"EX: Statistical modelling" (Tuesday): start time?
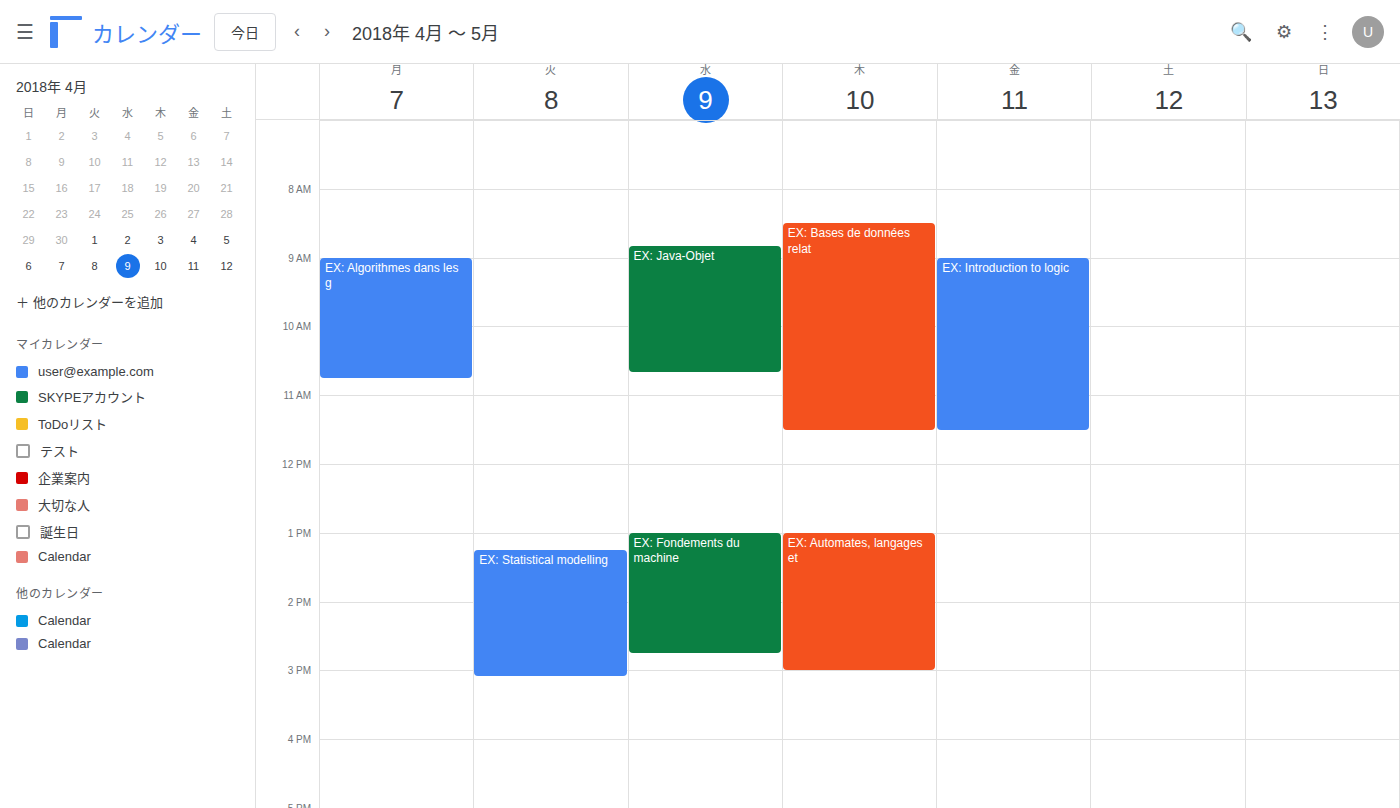
1:15 PM